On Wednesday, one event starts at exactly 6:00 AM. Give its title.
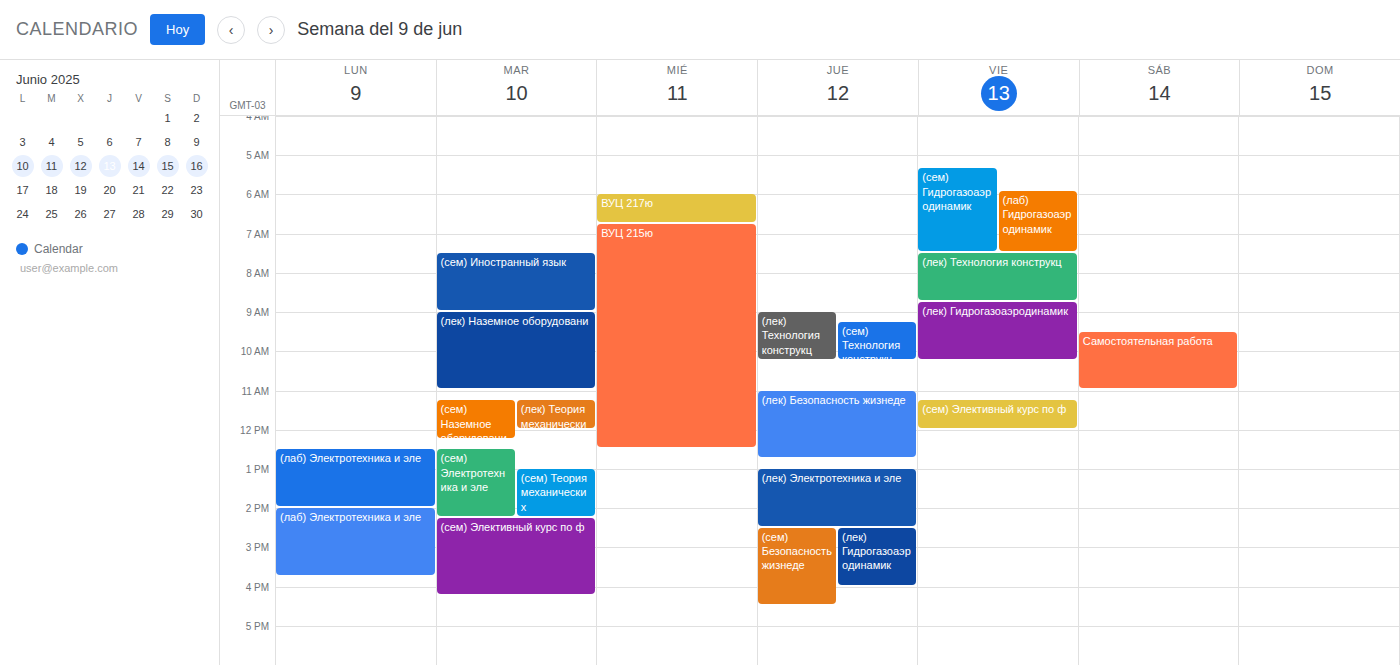
"ВУЦ 217ю"